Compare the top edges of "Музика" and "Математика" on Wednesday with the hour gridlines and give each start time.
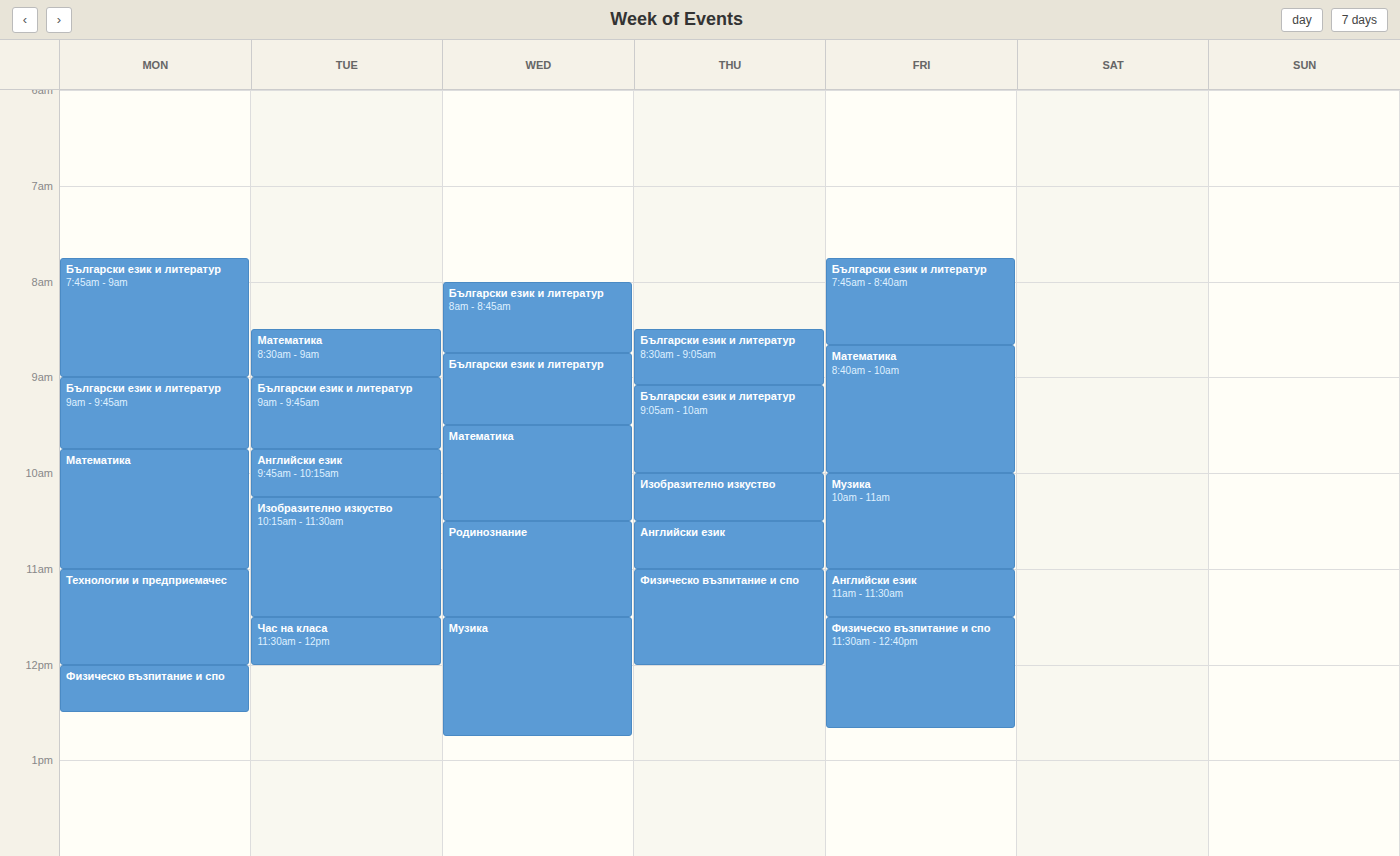
"Музика": 11:30, halfway between the 11:00 and 12:00 lines. "Математика": 09:30, halfway between the 09:00 and 10:00 lines.